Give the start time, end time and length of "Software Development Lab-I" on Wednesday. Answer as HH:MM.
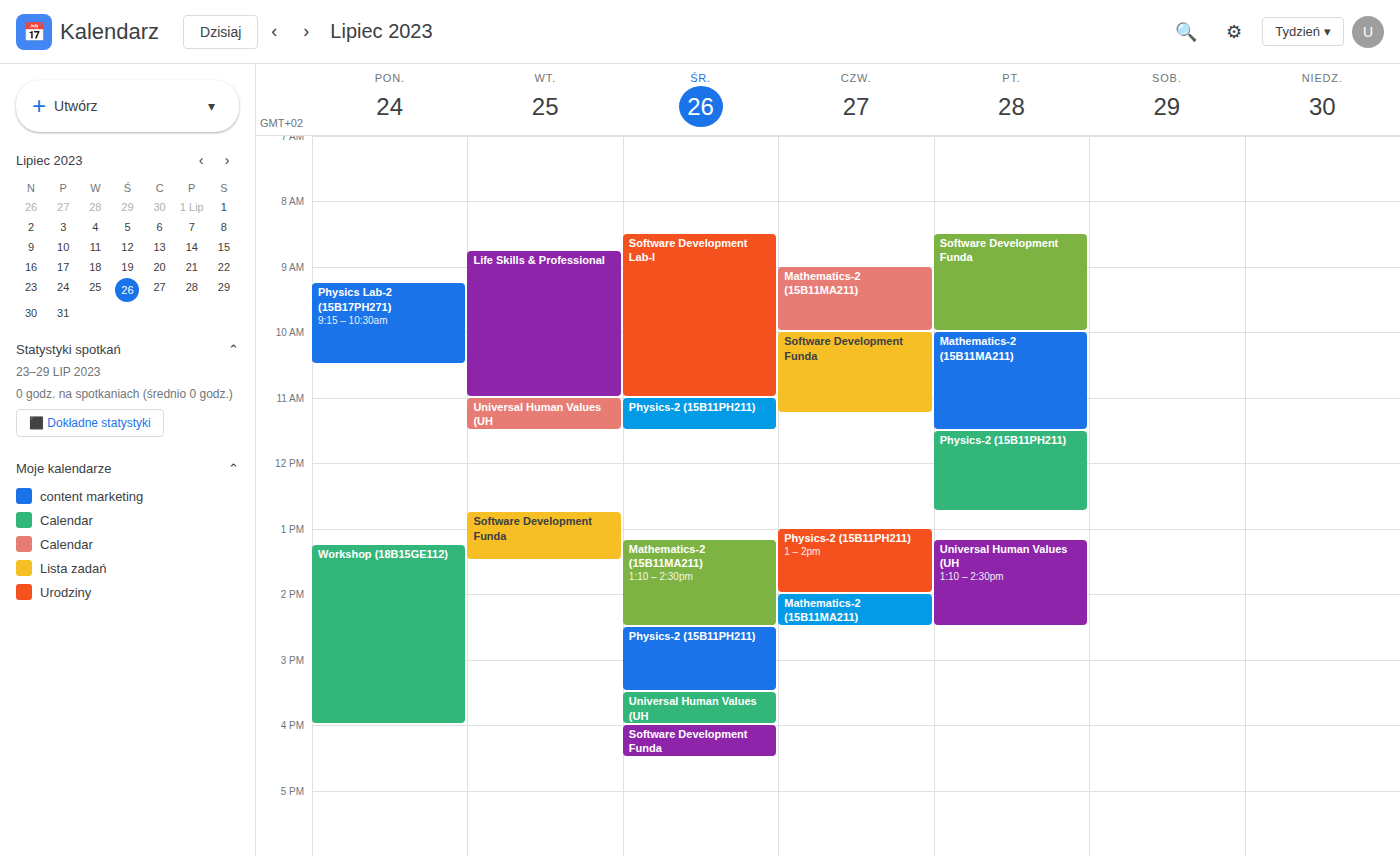
08:30 to 11:00, 2 hours 30 minutes